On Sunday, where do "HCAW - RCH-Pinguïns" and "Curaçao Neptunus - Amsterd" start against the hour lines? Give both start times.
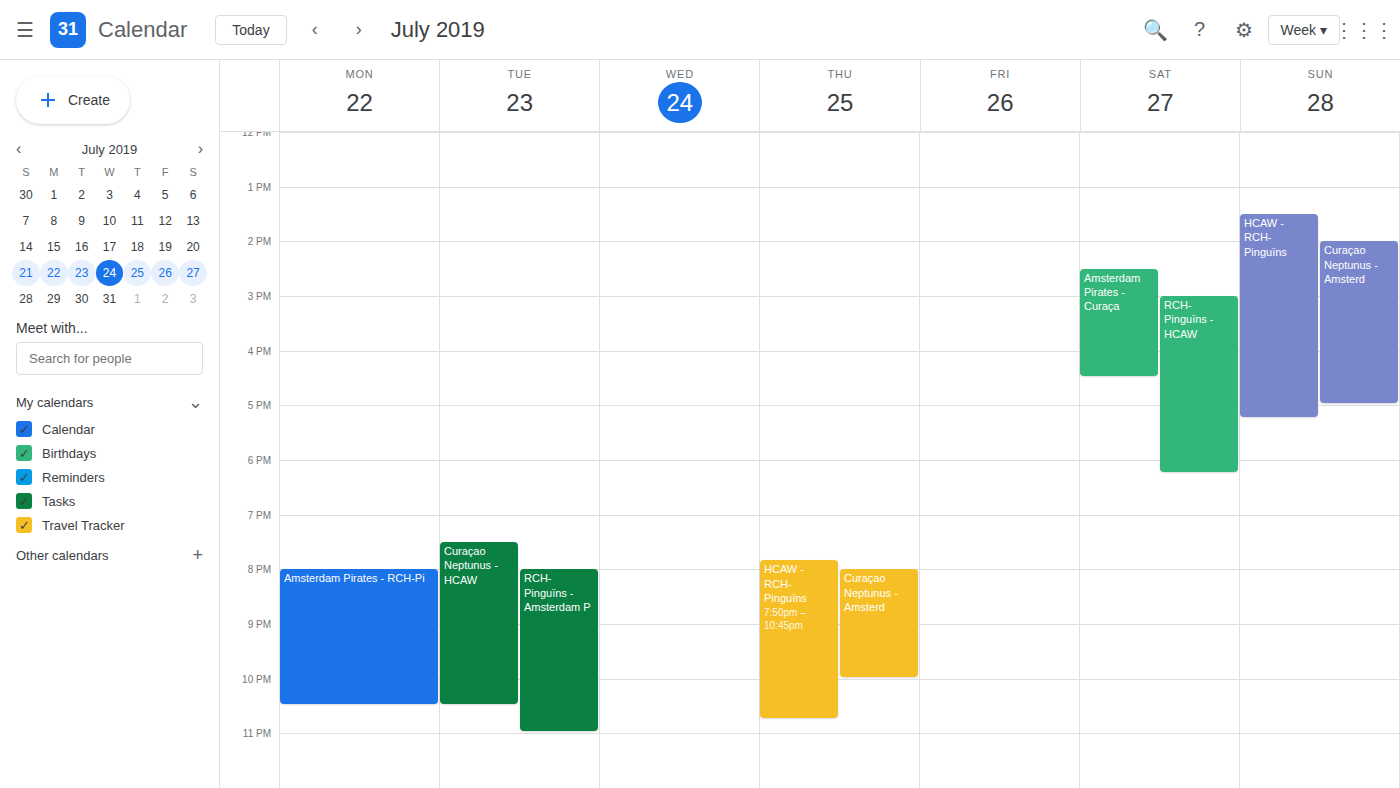
"HCAW - RCH-Pinguïns": 1:30 PM, halfway between the 1 PM and 2 PM lines. "Curaçao Neptunus - Amsterd": 2:00 PM, exactly on the 2 PM line.